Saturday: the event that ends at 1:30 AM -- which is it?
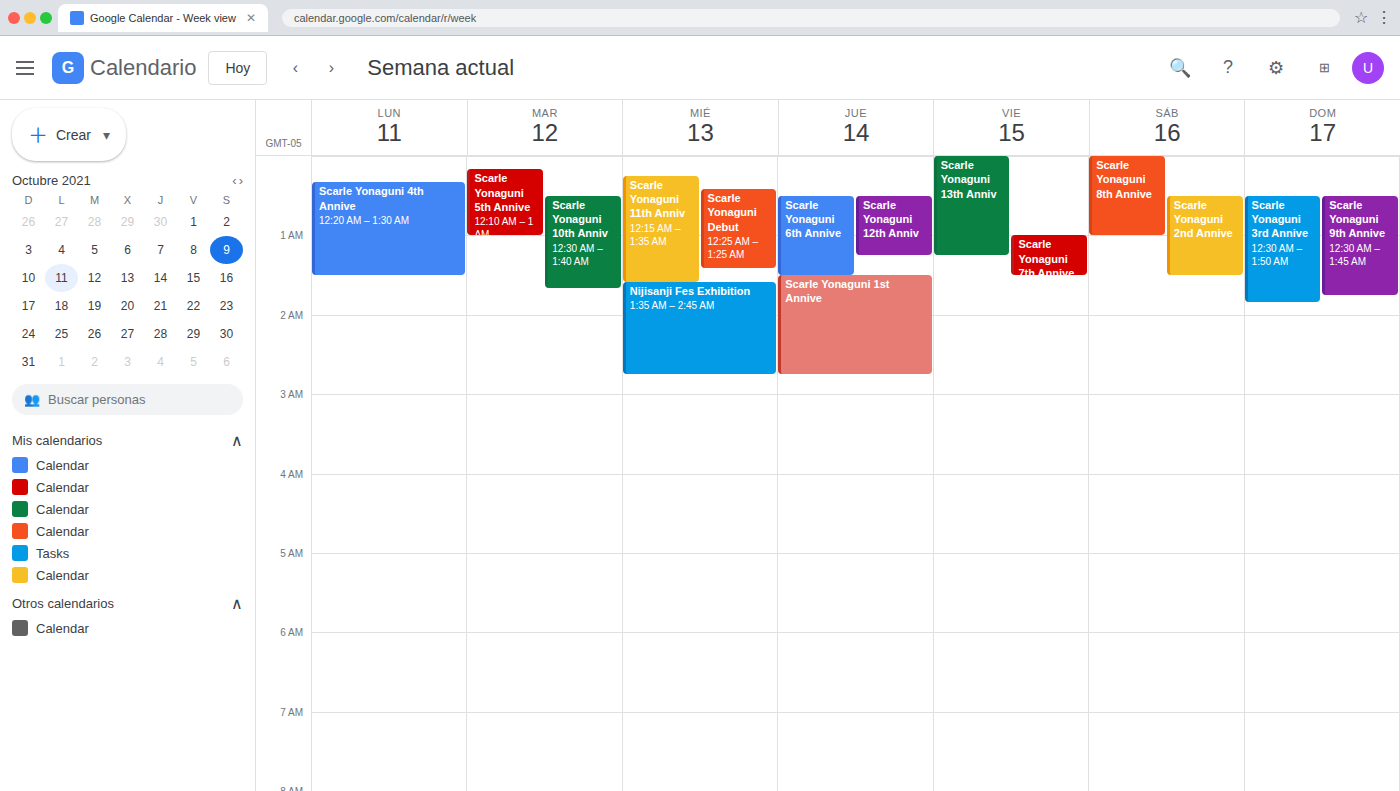
"Scarle Yonaguni 2nd Annive"